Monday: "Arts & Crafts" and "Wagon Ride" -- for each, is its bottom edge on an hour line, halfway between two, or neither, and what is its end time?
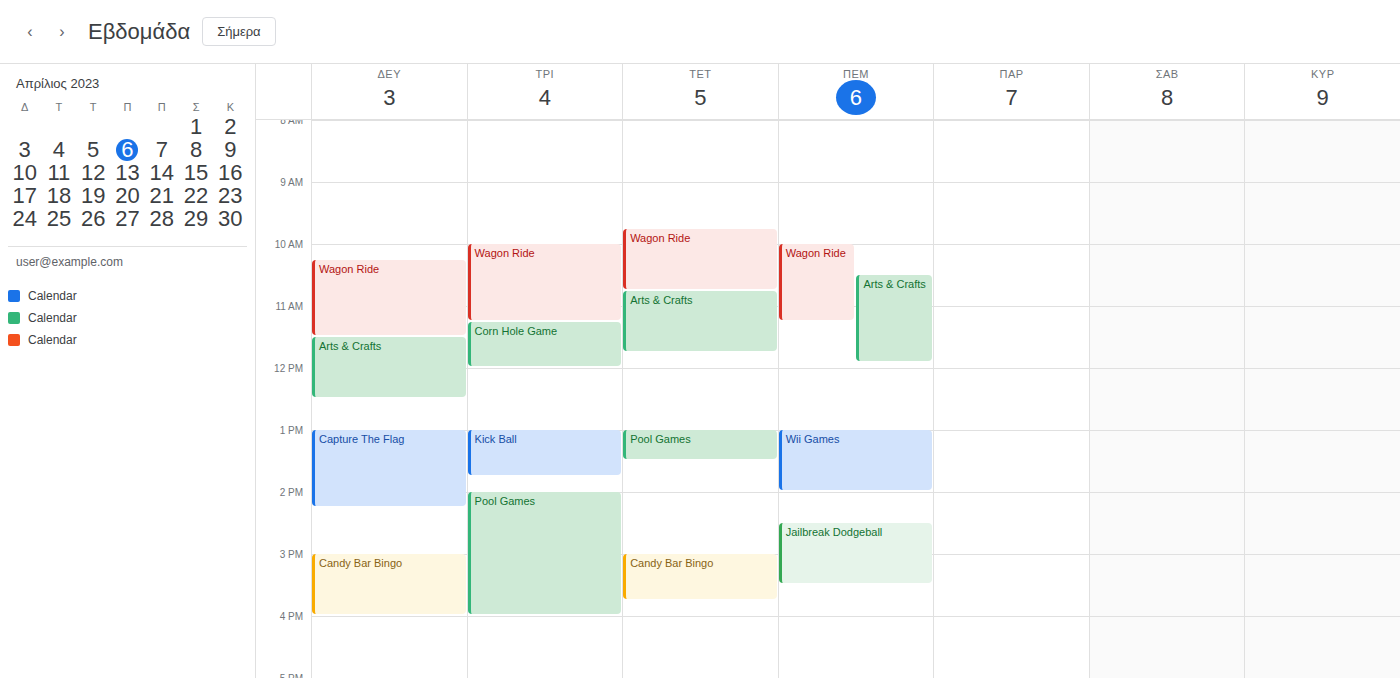
"Arts & Crafts": 12:30 PM, halfway between the 12 PM and 1 PM lines. "Wagon Ride": 11:30 AM, halfway between the 11 AM and 12 PM lines.